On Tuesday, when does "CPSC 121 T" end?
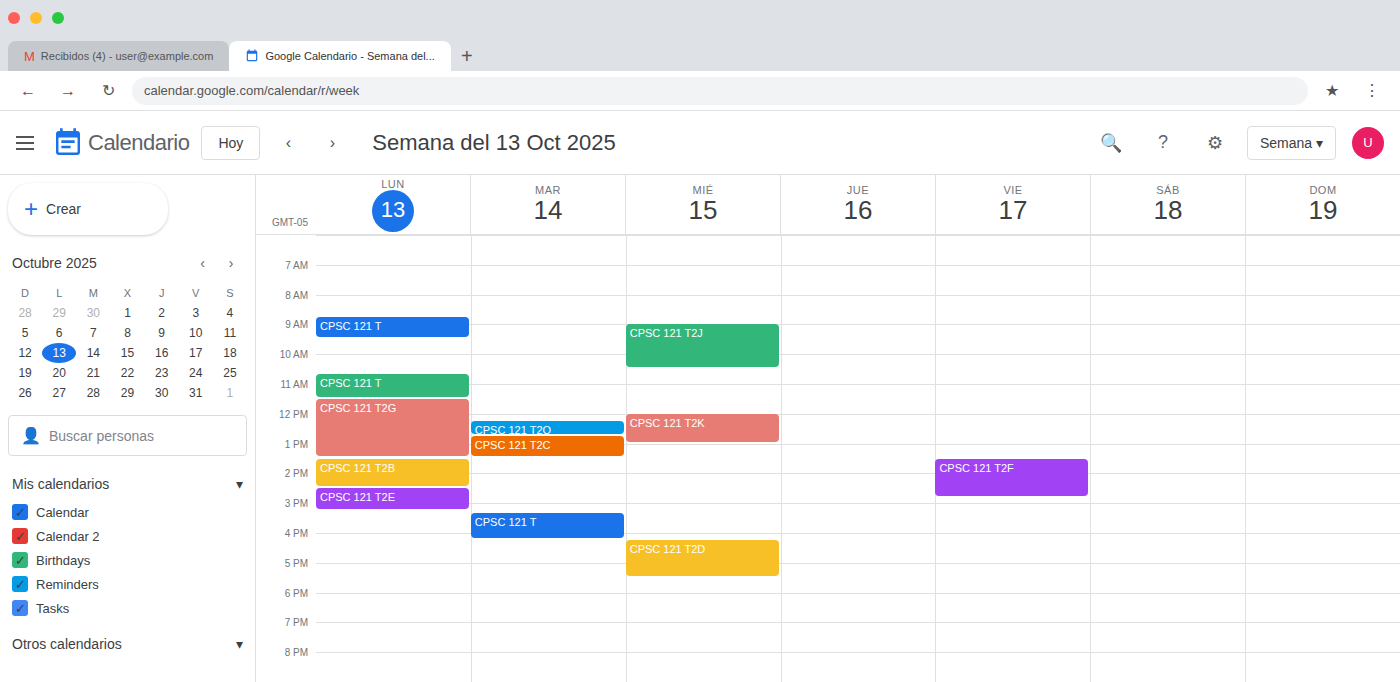
4:15 PM